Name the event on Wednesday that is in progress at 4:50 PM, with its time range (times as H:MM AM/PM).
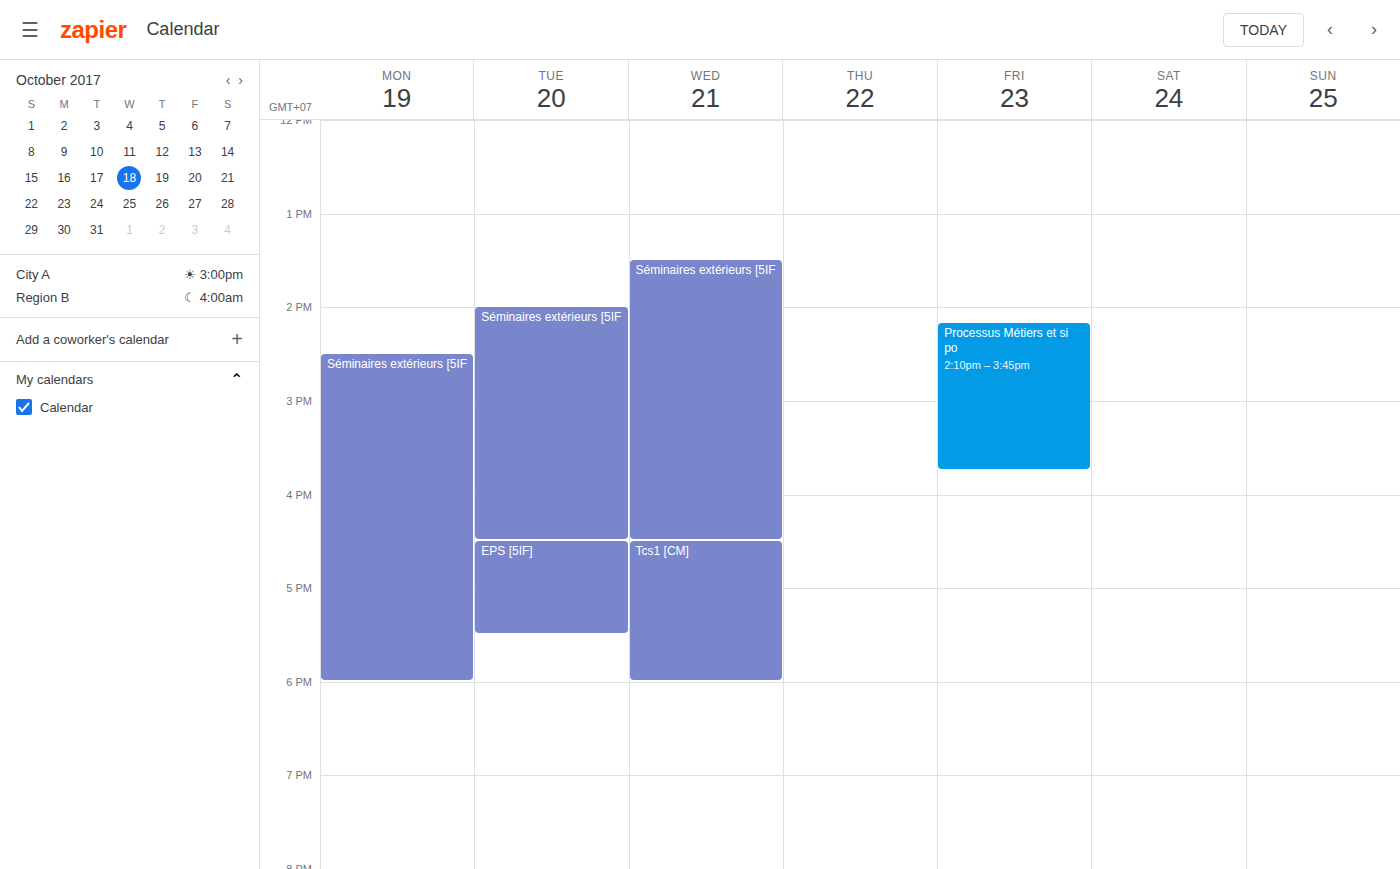
"Tcs1 [CM]", 4:30 PM to 6:00 PM